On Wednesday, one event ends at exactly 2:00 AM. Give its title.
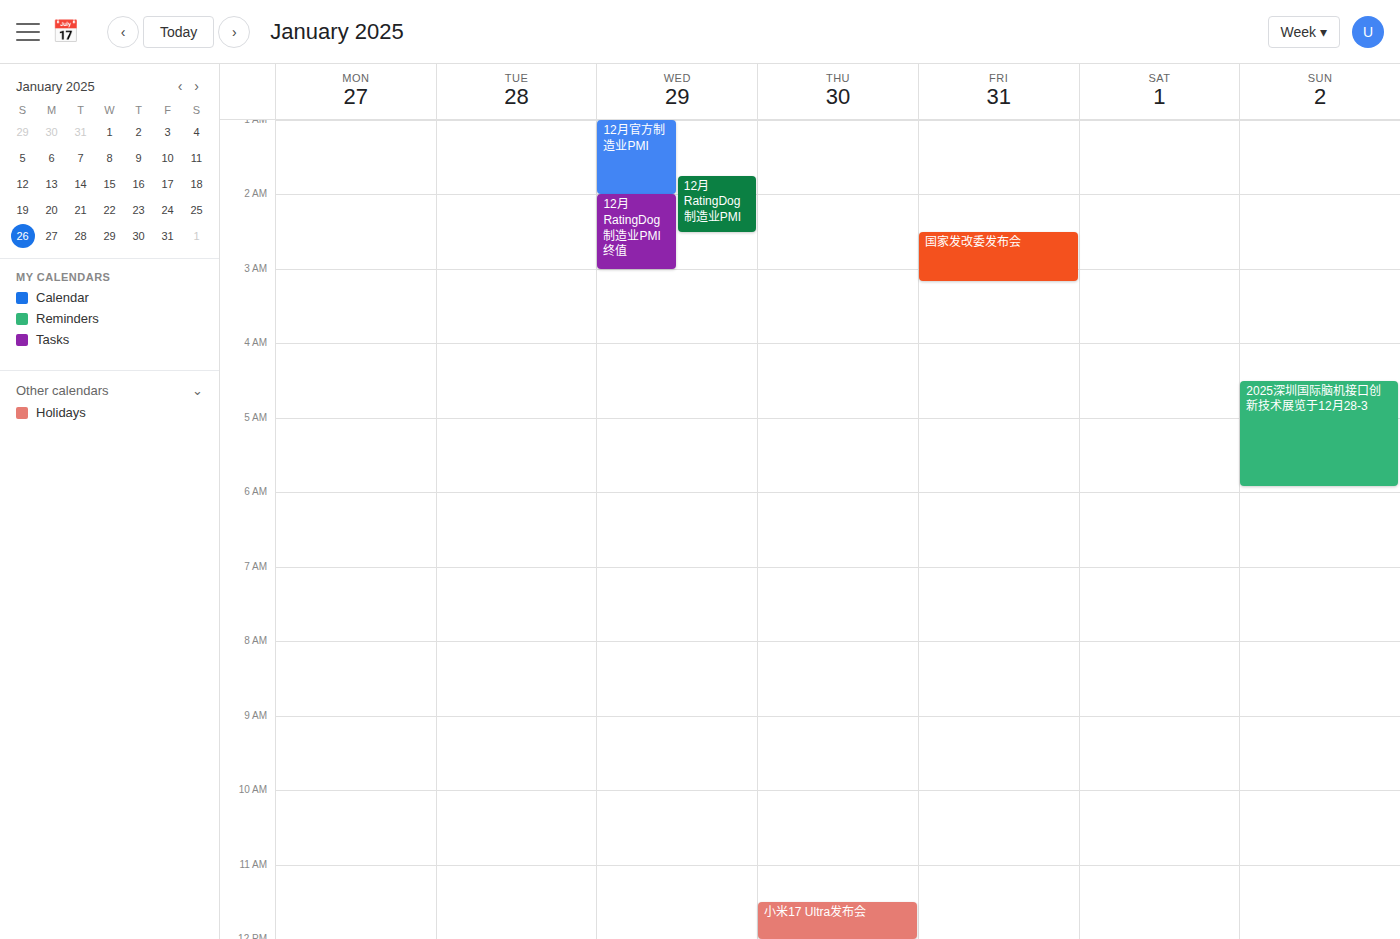
"12月官方制造业PMI"